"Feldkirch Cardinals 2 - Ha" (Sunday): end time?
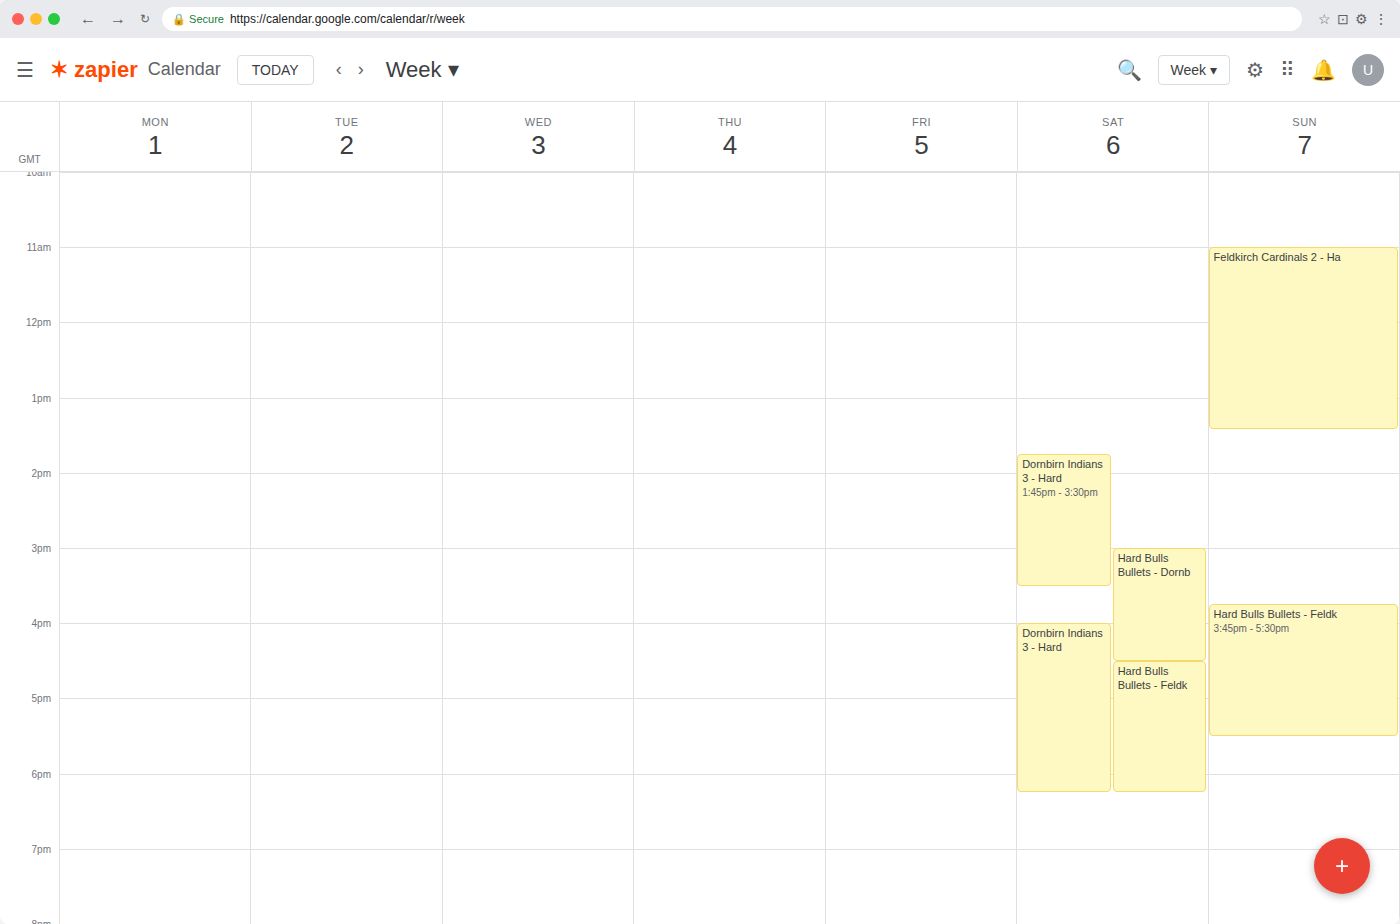
1:25 PM